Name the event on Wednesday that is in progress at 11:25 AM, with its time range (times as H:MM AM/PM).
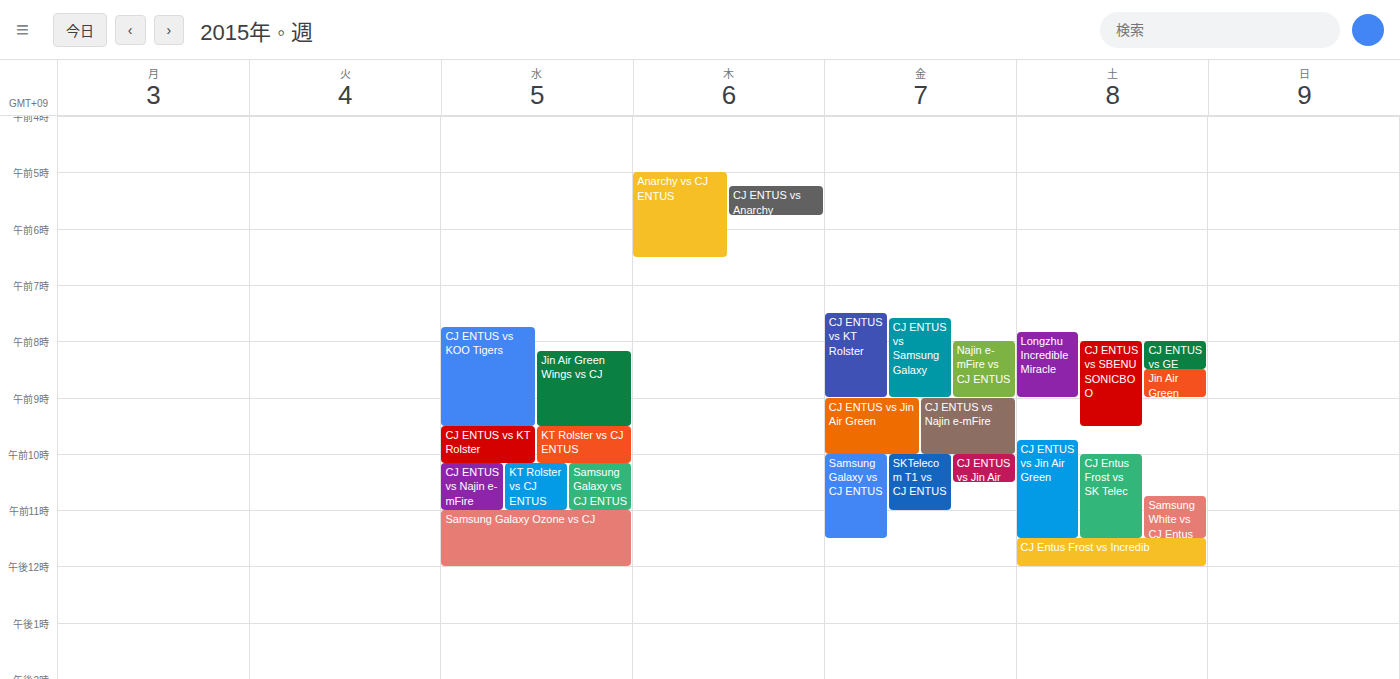
"Samsung Galaxy Ozone vs CJ", 11:00 AM to 12:00 PM